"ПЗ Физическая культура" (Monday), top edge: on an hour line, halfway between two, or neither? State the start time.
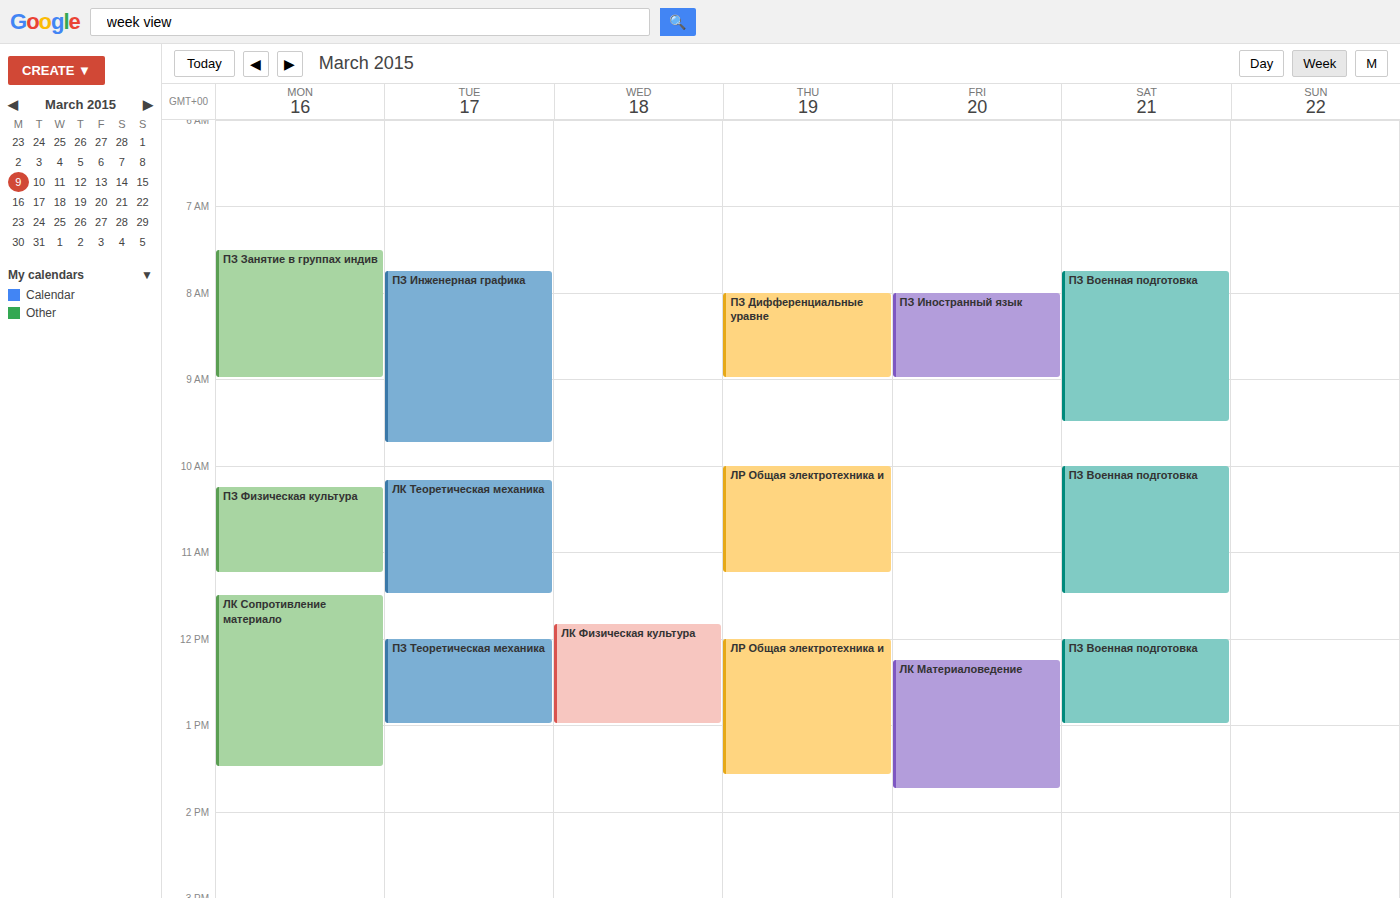
10:15 AM -- neither: a quarter of the way from the 10 AM line to the 11 AM line.